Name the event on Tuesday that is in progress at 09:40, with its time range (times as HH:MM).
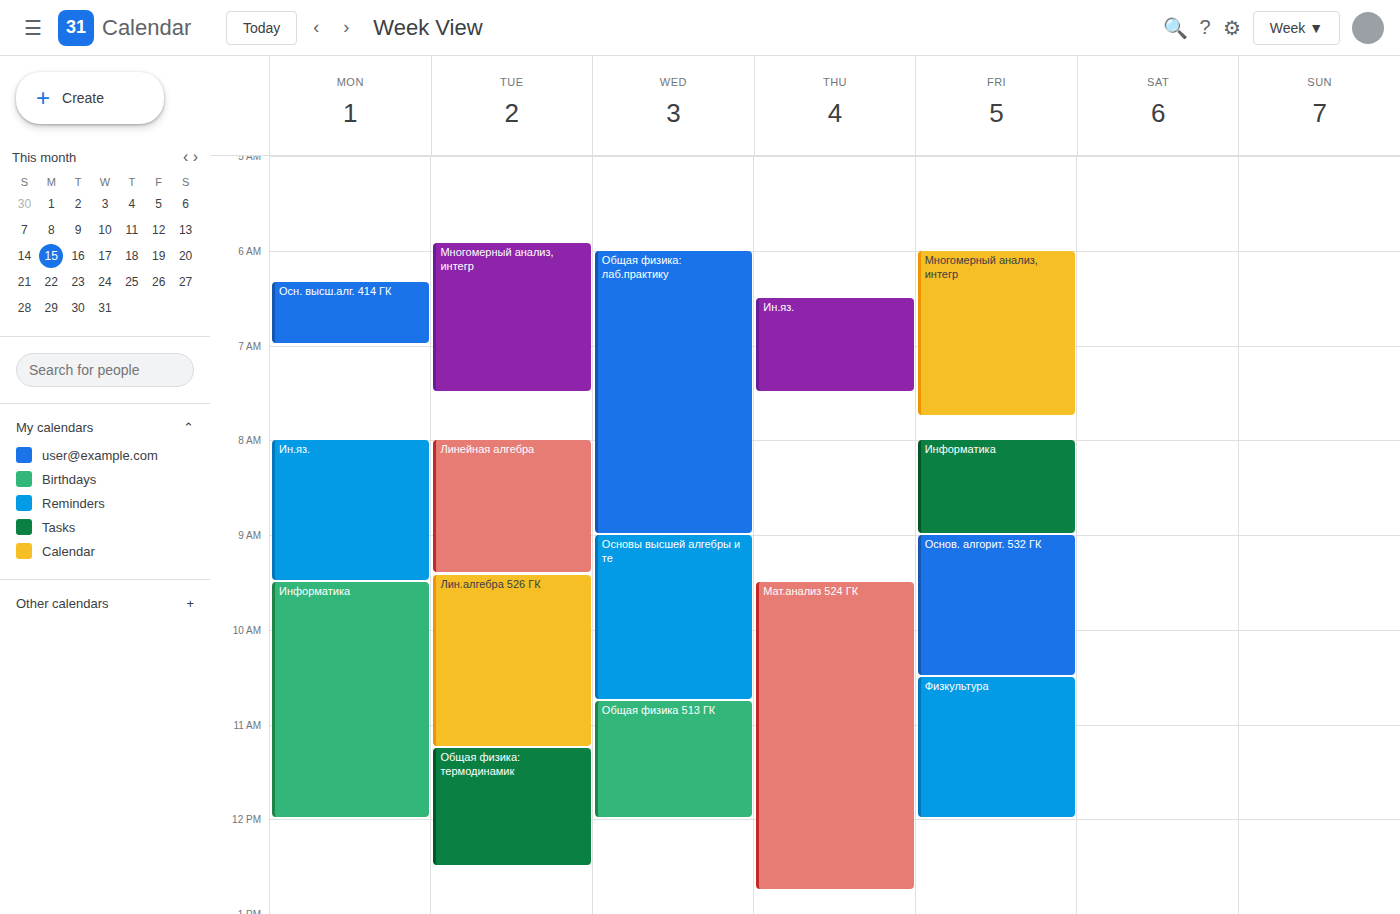
"Лин.алгебра 526 ГК", 09:25 to 11:15